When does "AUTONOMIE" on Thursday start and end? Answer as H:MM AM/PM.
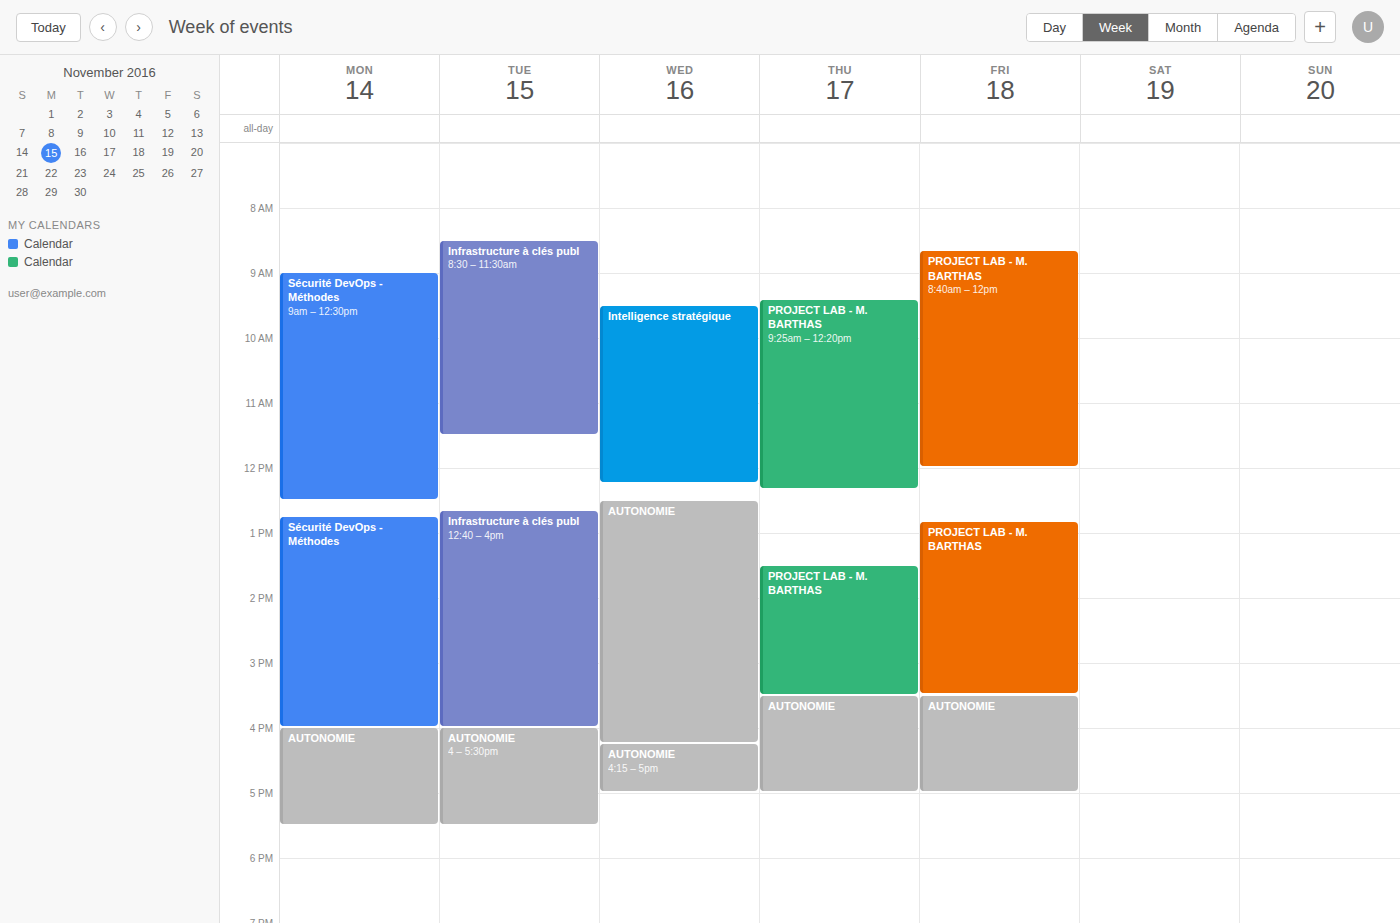
3:30 PM to 5:00 PM